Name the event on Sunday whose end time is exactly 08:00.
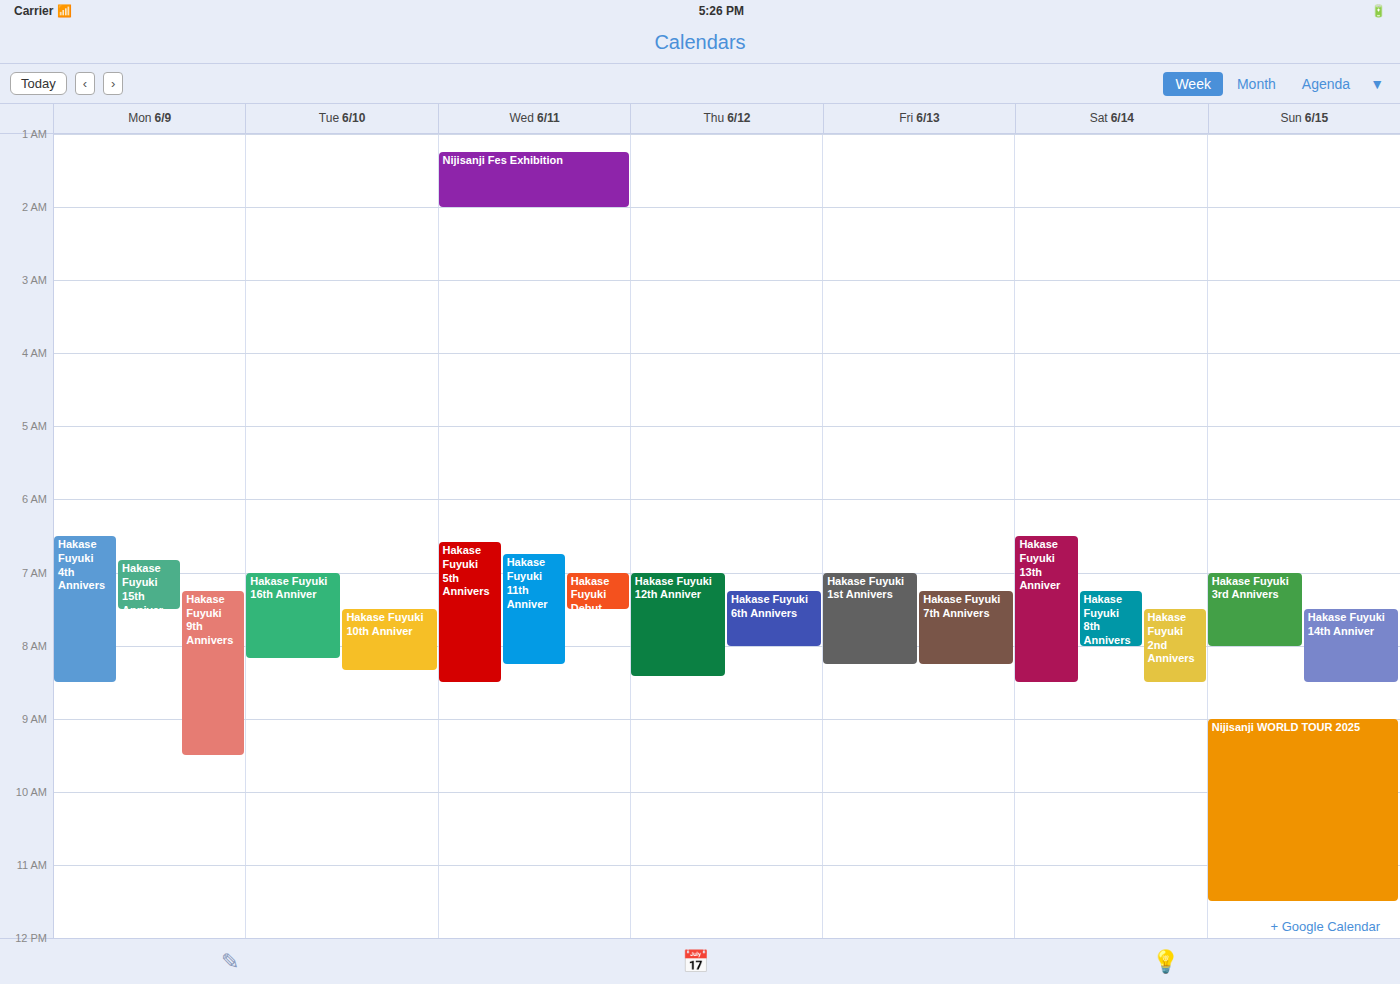
"Hakase Fuyuki 3rd Annivers"